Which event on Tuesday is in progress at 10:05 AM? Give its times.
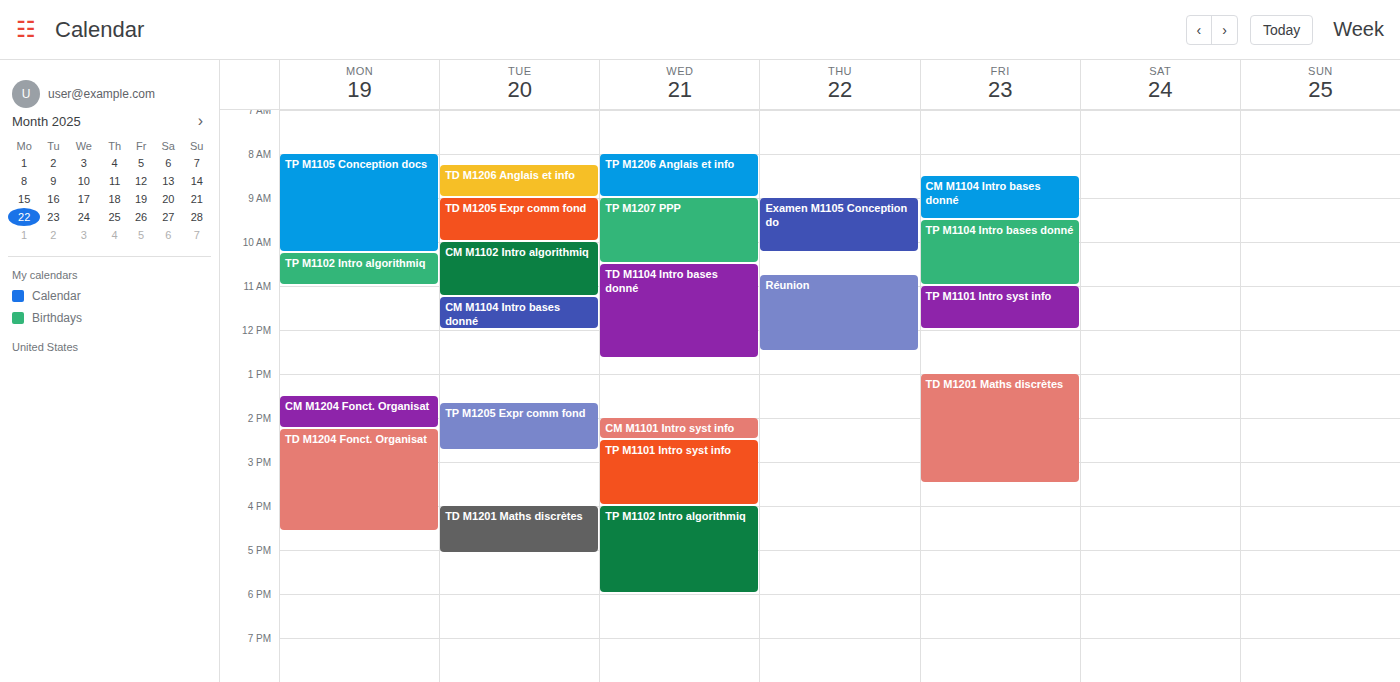
"CM M1102 Intro algorithmiq", 10:00 AM to 11:15 AM